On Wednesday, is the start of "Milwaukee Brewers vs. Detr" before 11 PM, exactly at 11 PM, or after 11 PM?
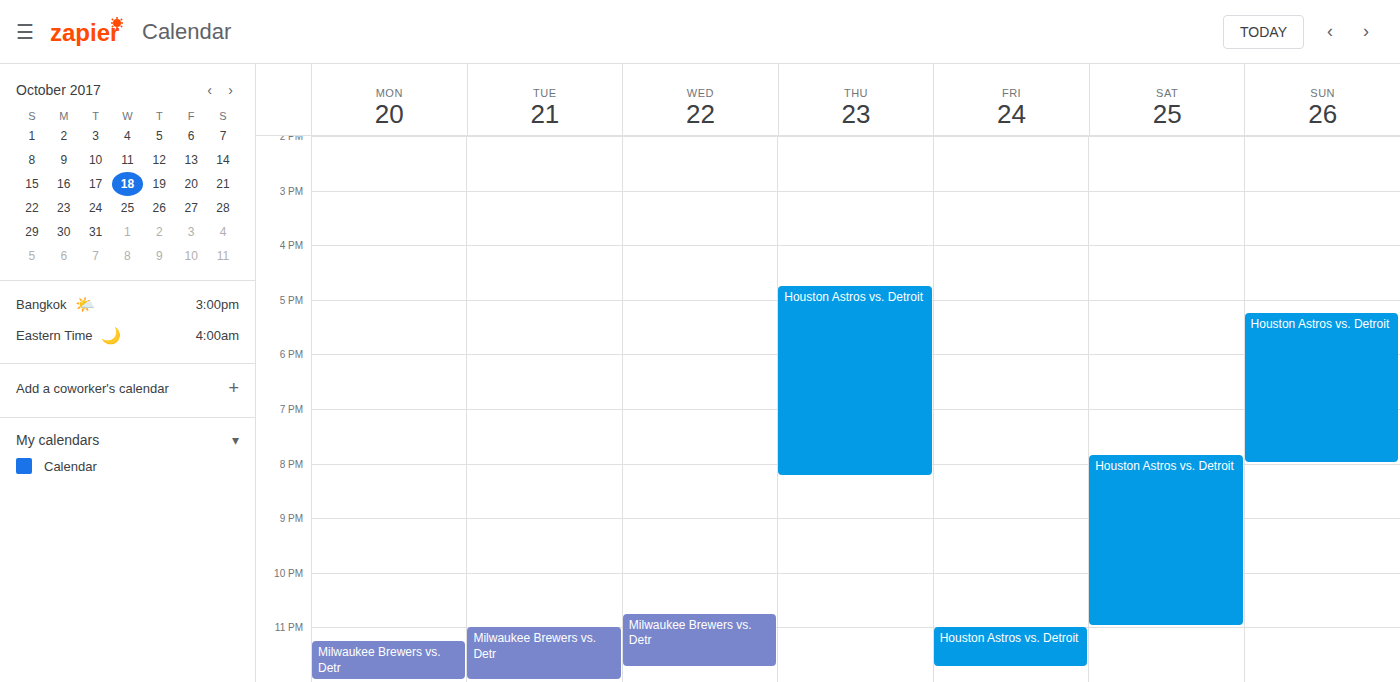
10:45 PM -- before 11 PM, 15 minutes above the 11 PM line.